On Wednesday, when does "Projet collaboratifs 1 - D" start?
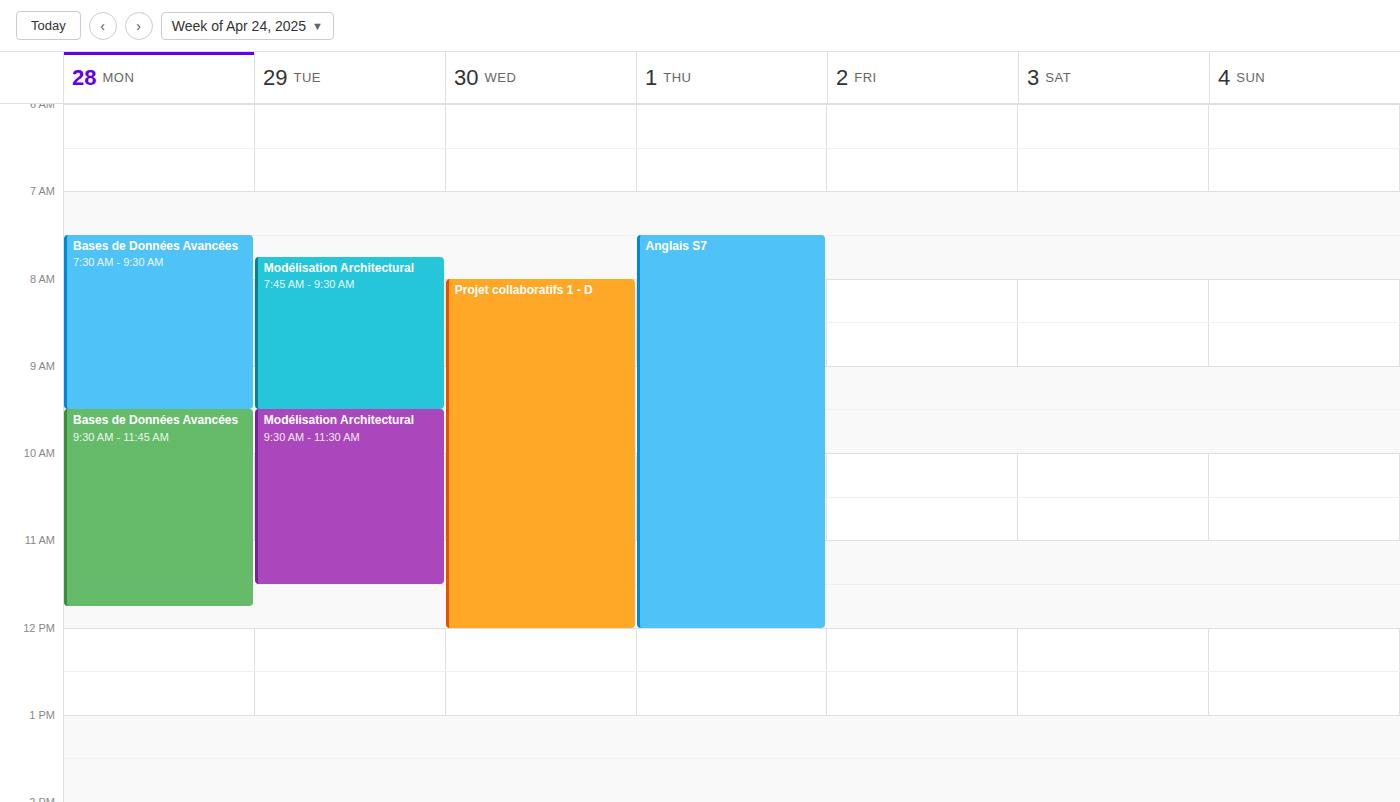
8:00 AM